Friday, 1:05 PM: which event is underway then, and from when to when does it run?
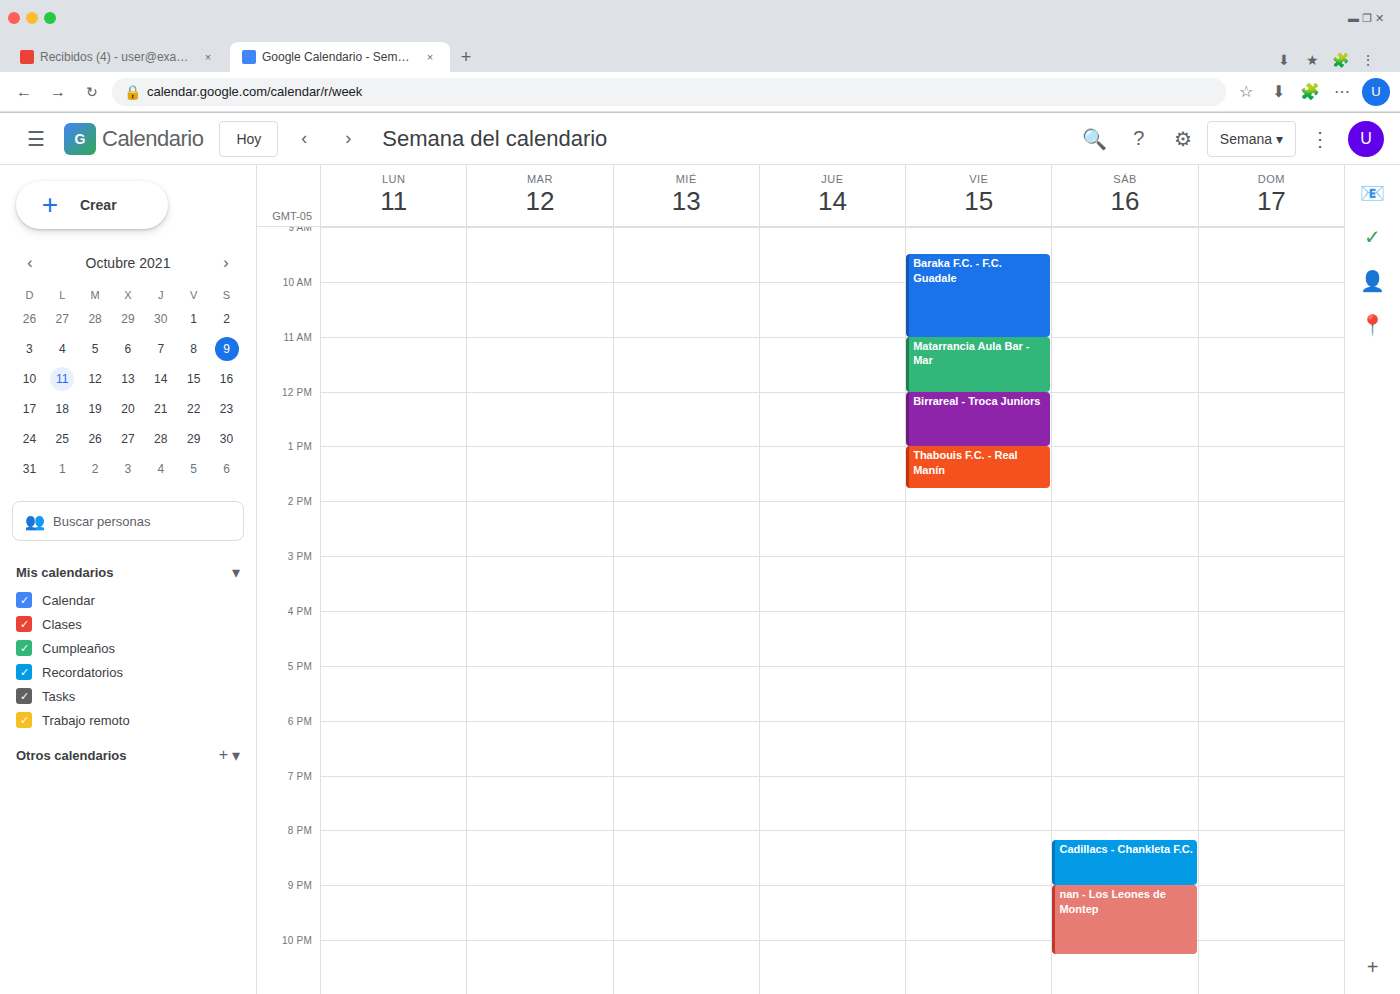
"Thabouis F.C. - Real Manín", 1:00 PM to 1:45 PM